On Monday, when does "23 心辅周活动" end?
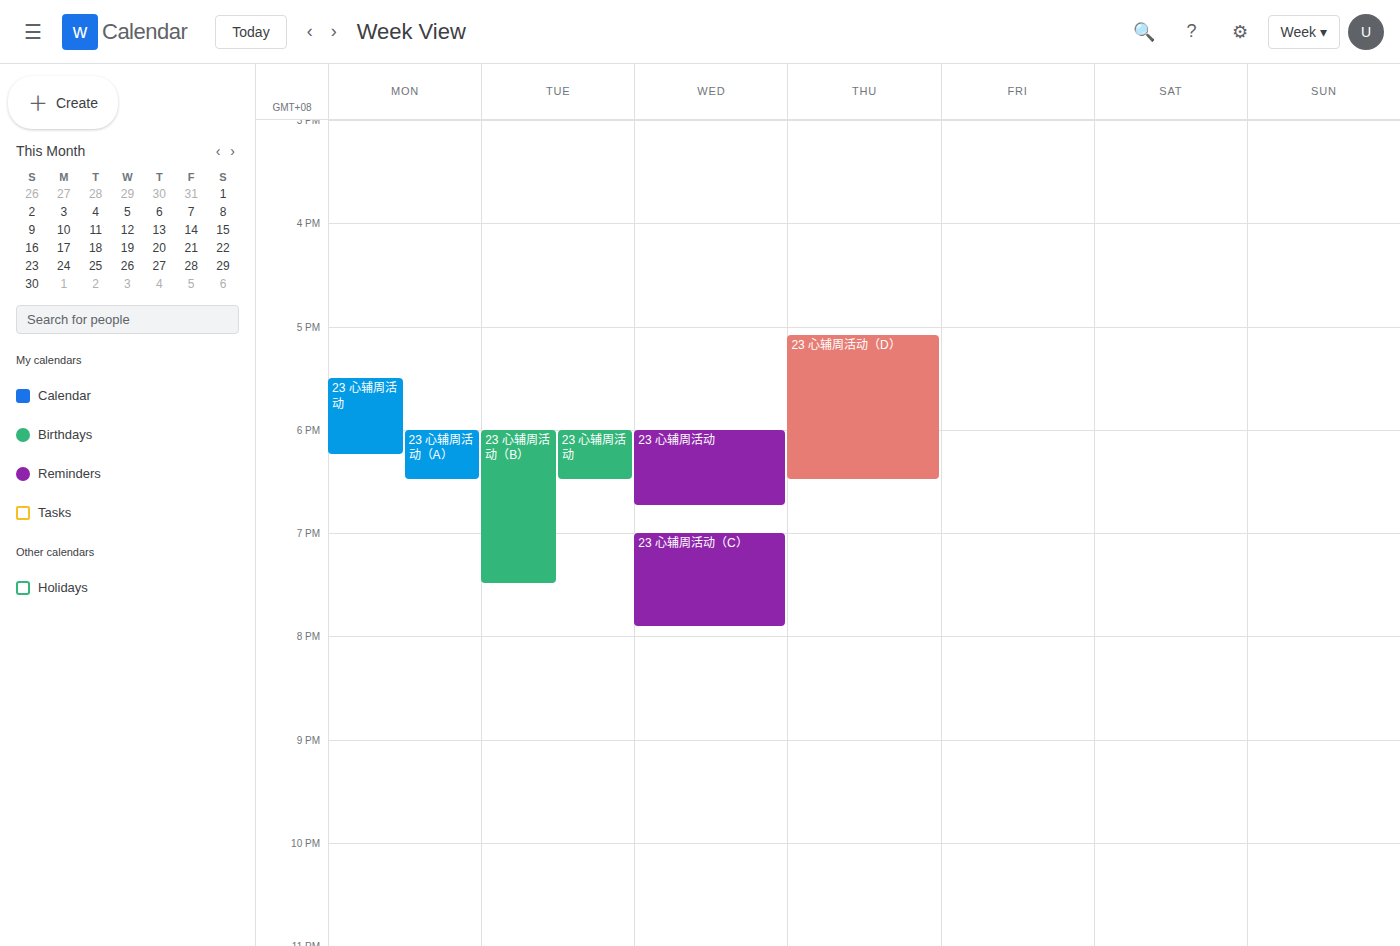
6:15 PM